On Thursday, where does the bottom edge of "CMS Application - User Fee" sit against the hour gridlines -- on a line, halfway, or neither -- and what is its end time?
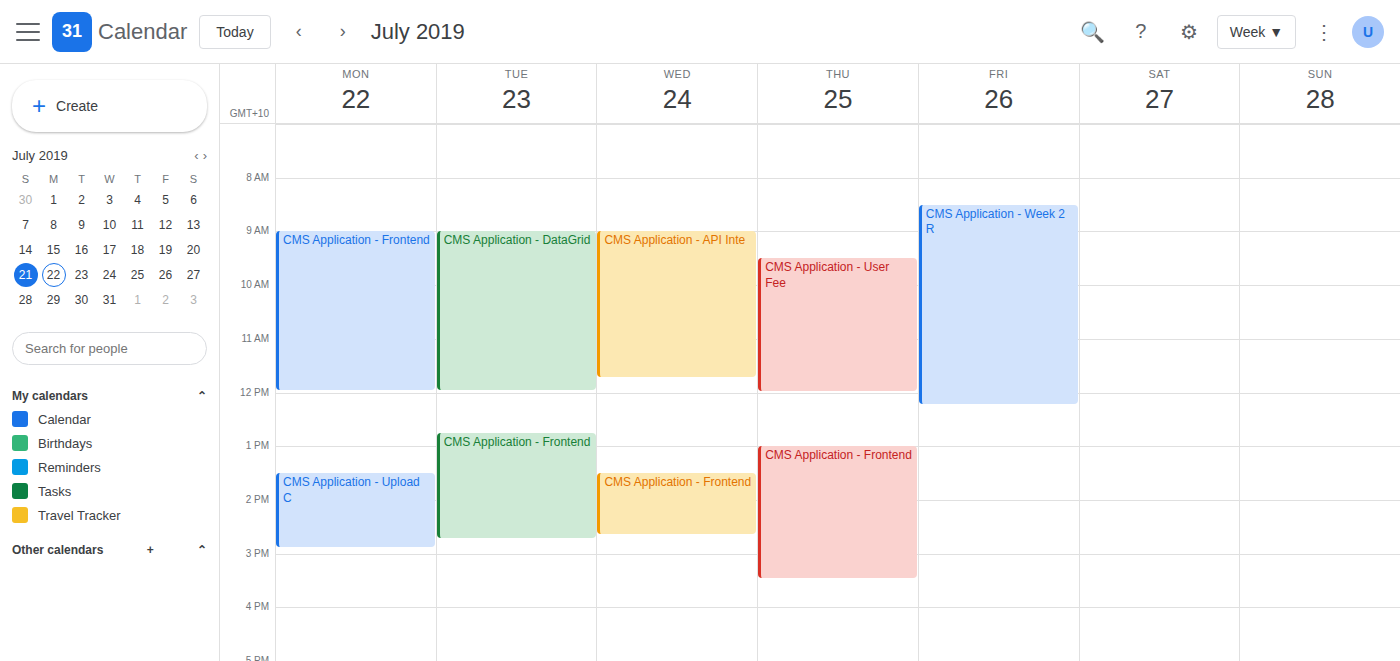
12:00 PM -- exactly on the 12 PM line.